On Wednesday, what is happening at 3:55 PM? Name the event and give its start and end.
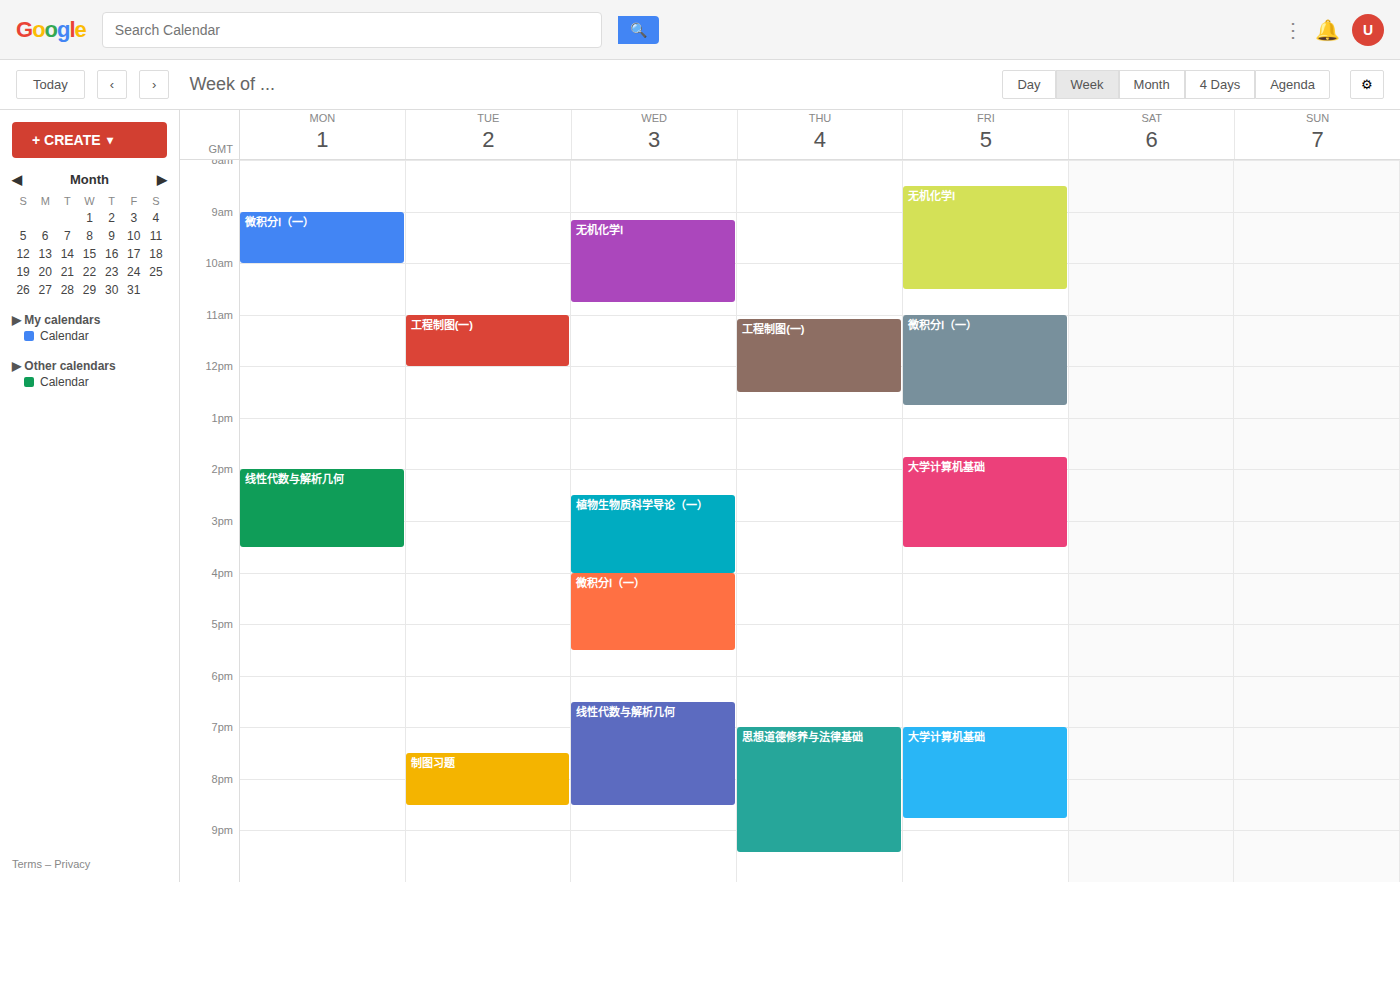
"植物生物质科学导论（一）", 2:30 PM to 4:00 PM